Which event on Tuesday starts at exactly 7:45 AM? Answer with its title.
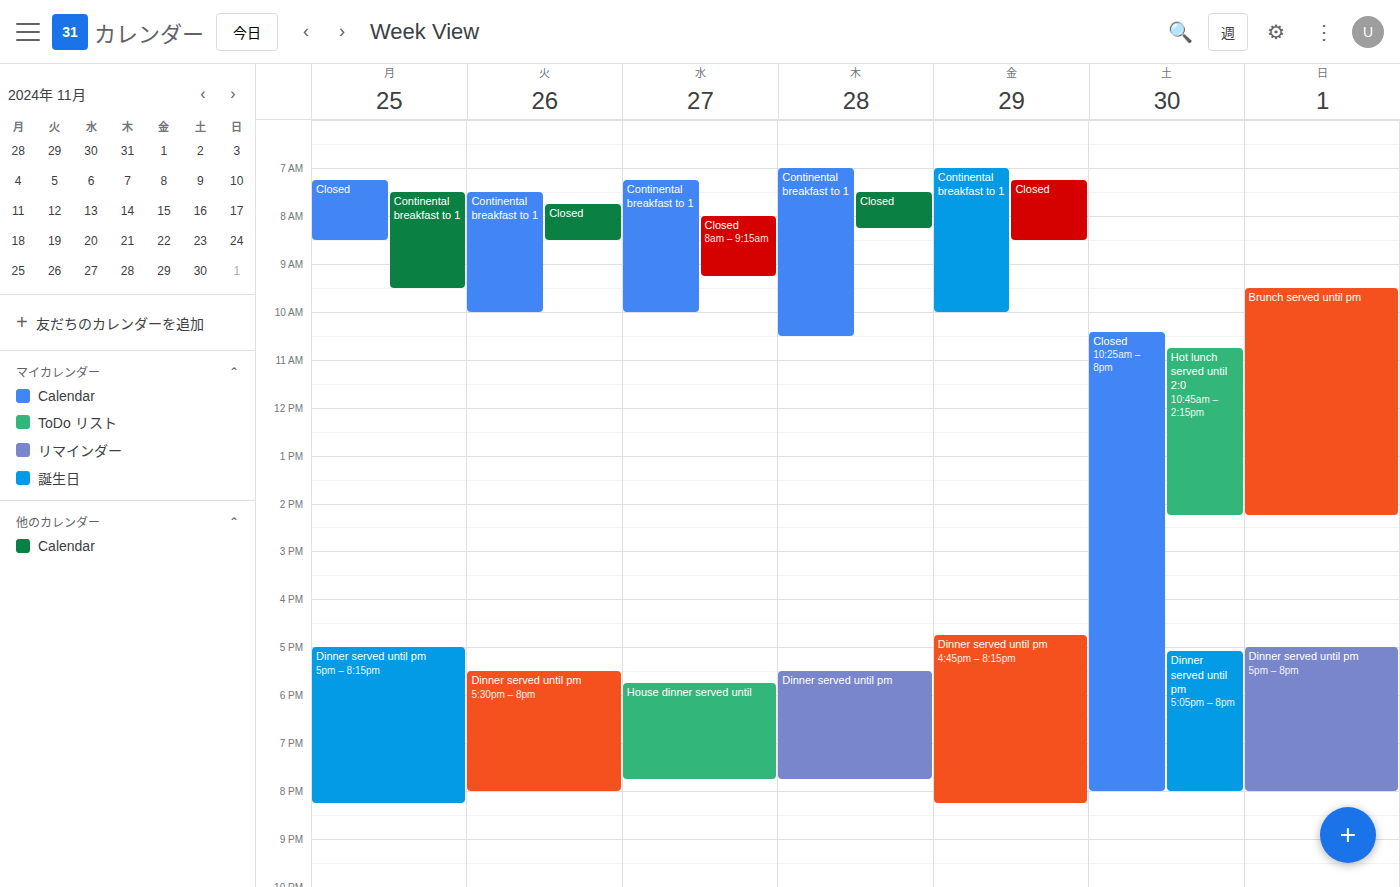
"Closed"